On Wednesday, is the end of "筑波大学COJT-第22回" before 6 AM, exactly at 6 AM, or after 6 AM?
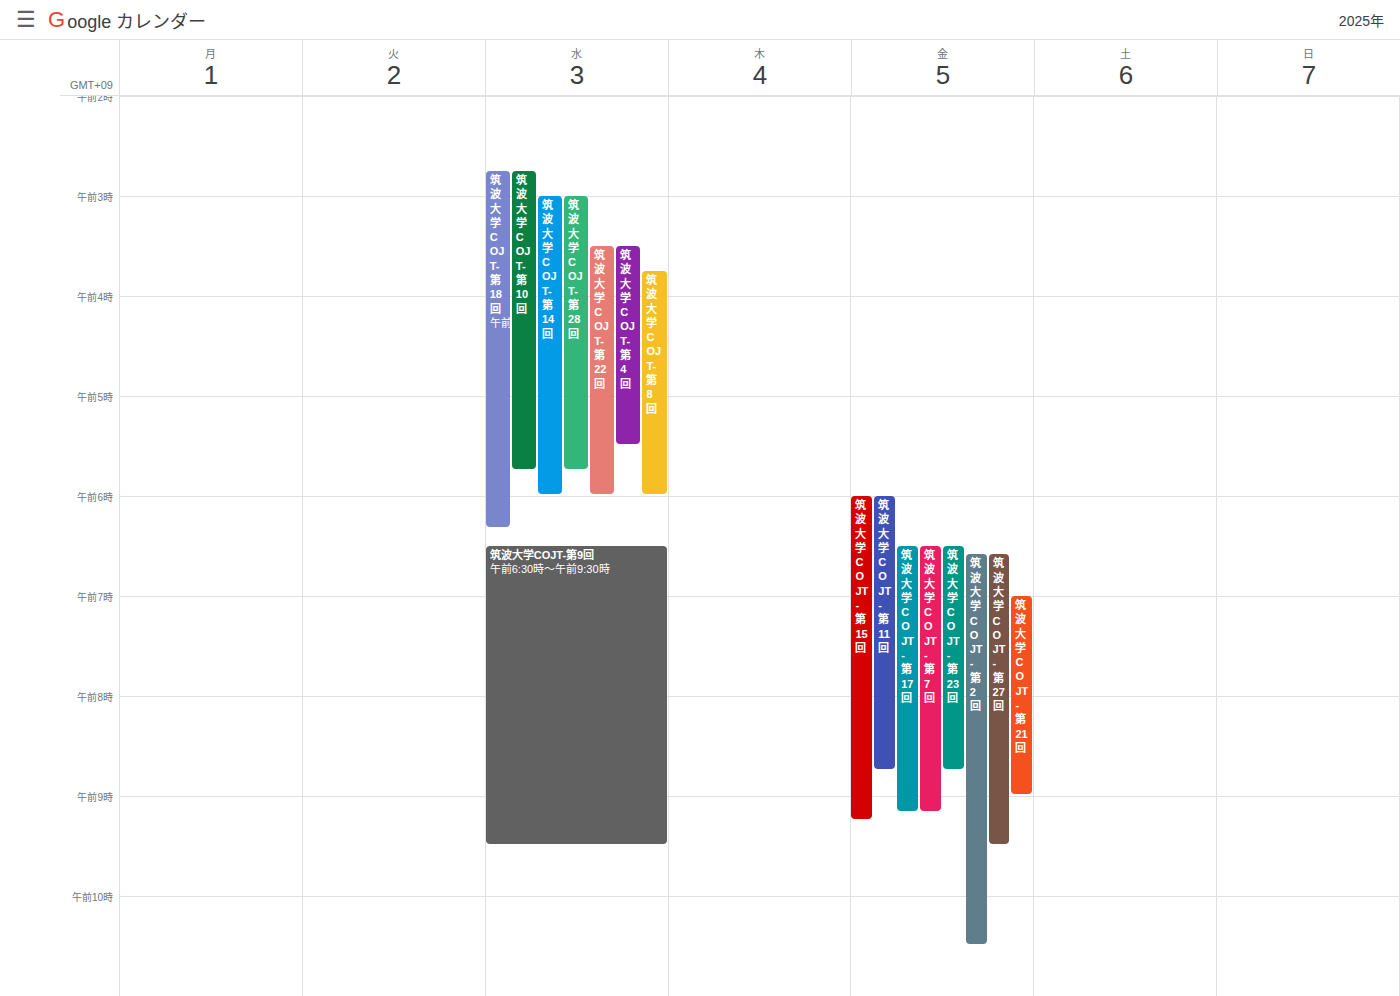
6:00 AM -- exactly at 6 AM, on the 6 AM line.